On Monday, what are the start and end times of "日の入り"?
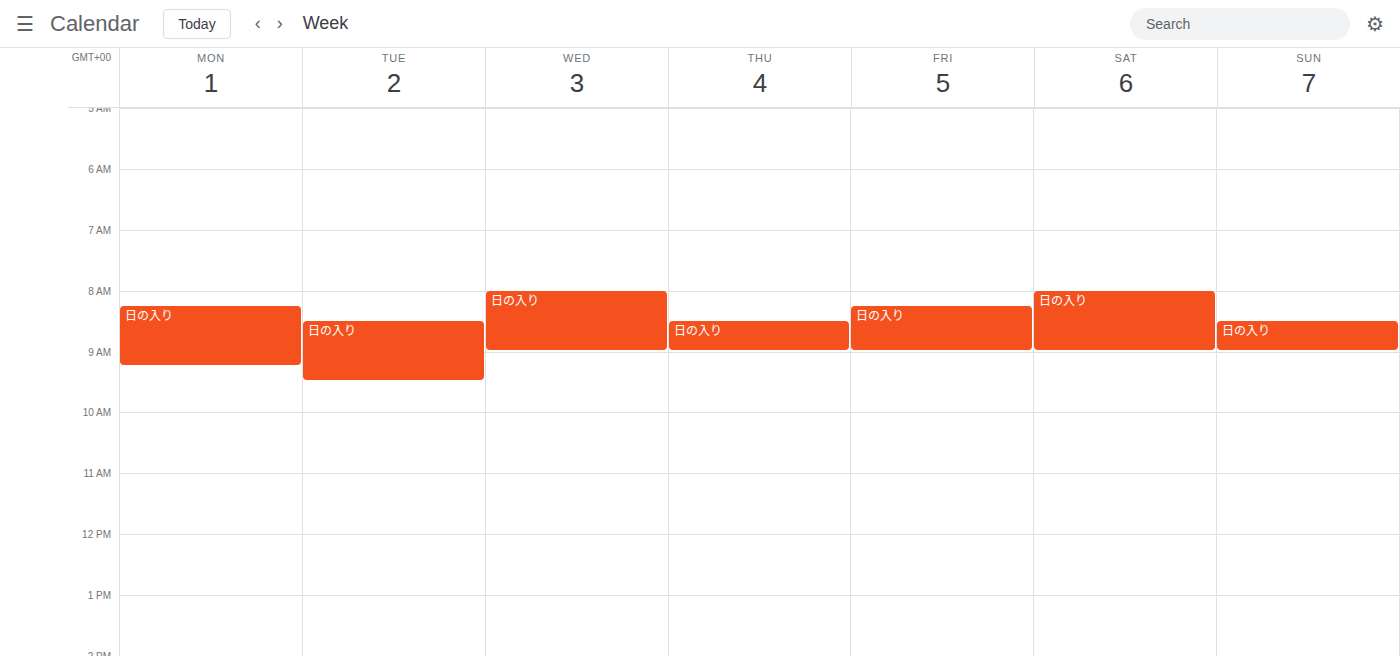
8:15 AM to 9:15 AM